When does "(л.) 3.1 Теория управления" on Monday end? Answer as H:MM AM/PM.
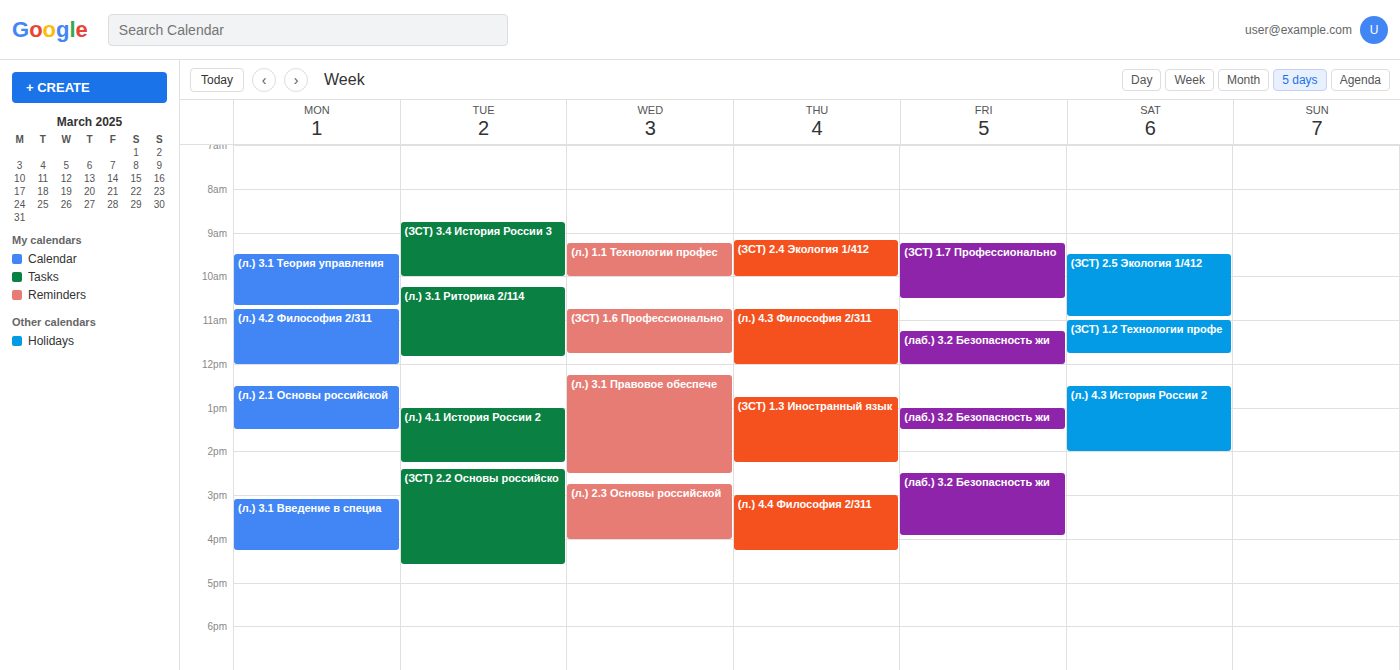
10:40 AM